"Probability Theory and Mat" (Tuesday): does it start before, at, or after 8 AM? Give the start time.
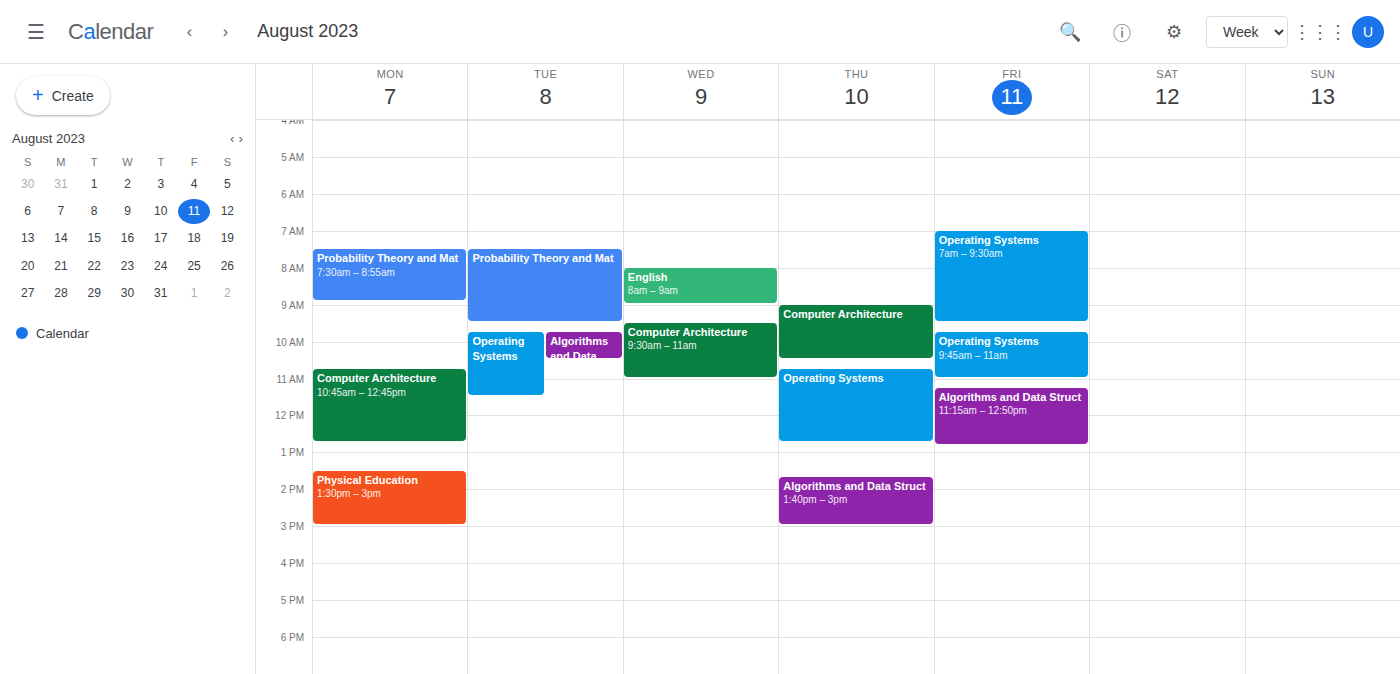
7:30 AM -- before 8 AM, 30 minutes above the 8 AM line.